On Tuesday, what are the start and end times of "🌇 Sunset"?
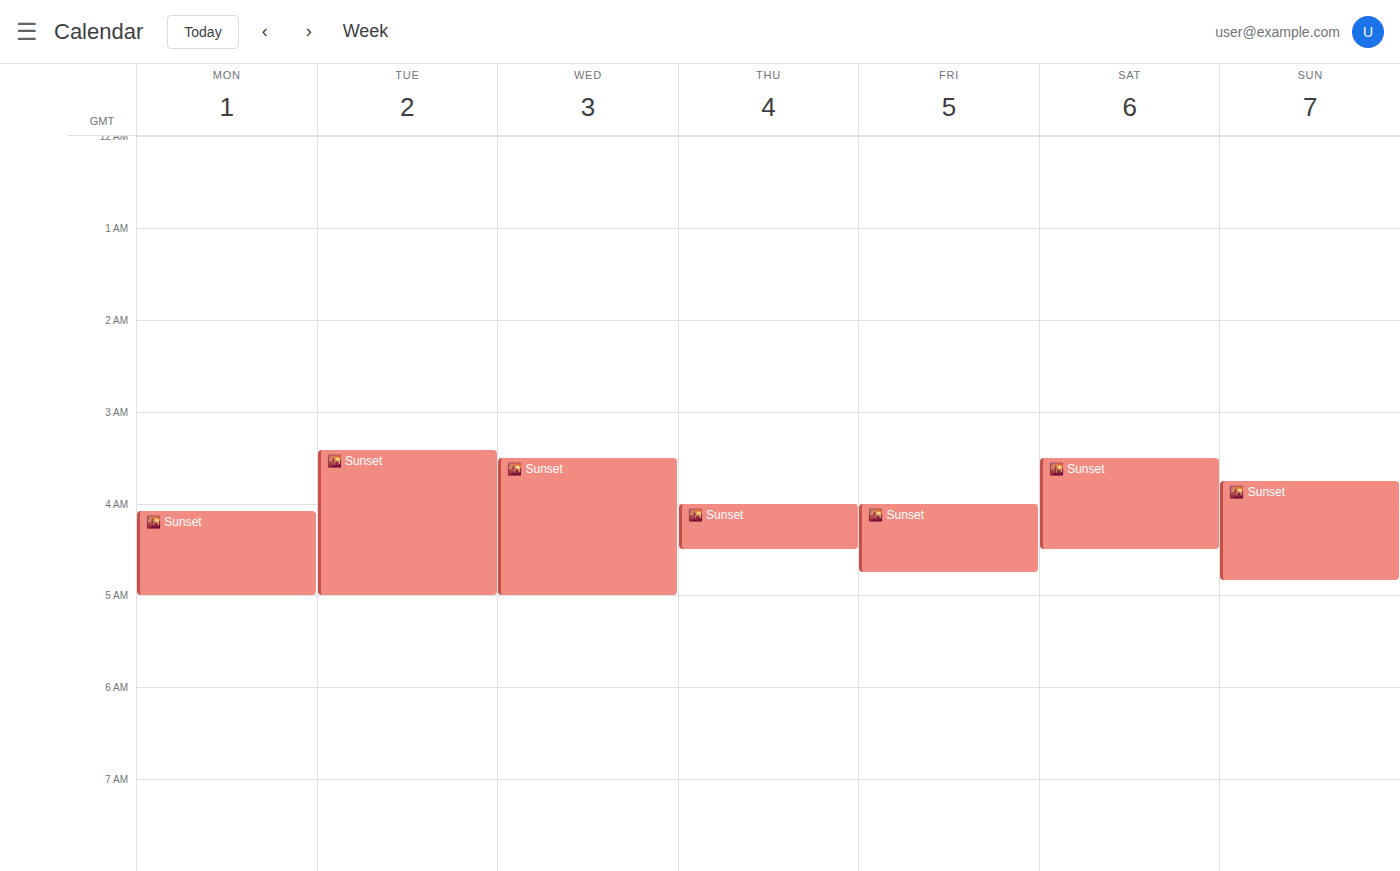
3:25 AM to 5:00 AM